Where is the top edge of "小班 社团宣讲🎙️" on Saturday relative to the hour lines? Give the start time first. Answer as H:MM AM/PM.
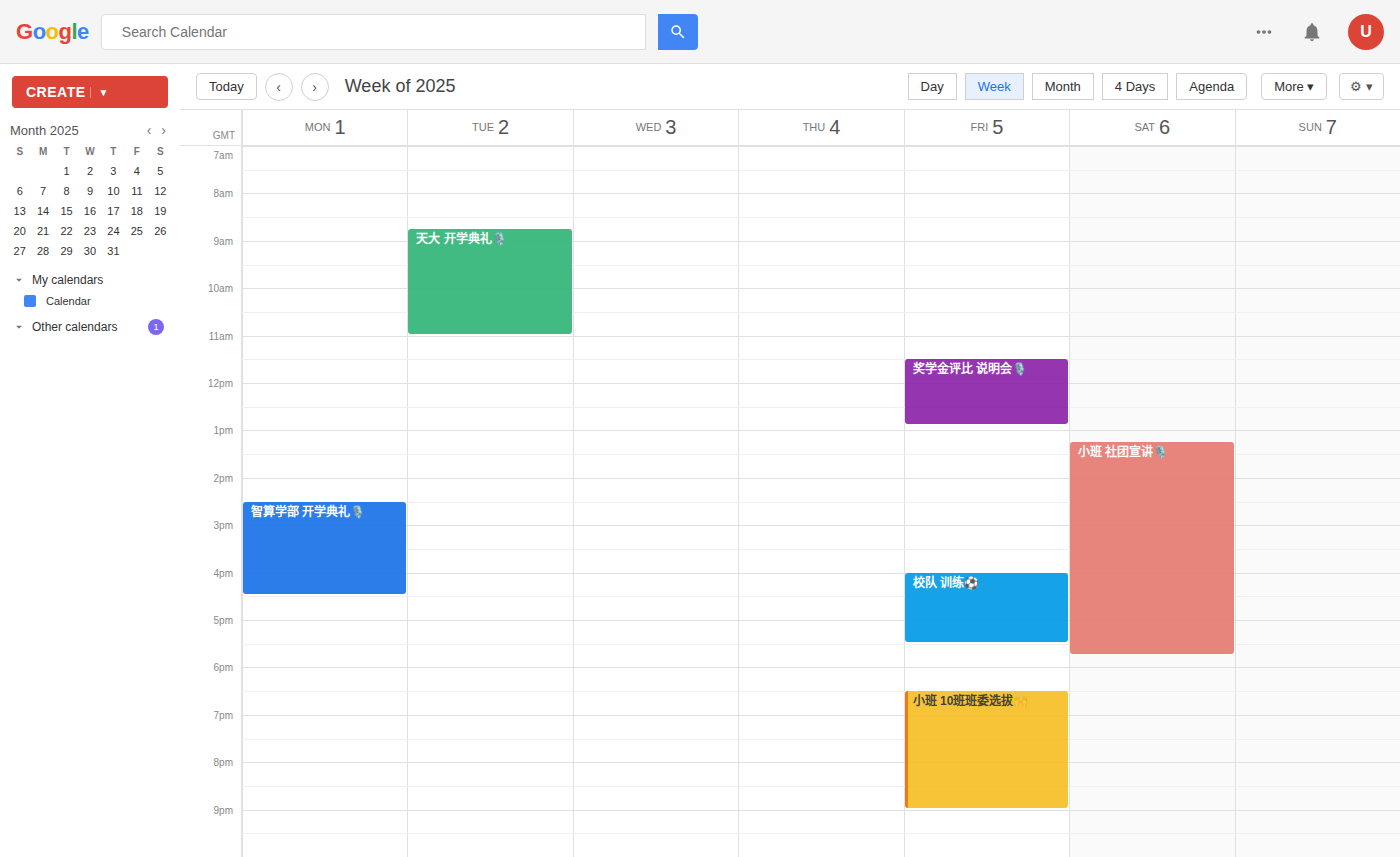
1:15 PM -- neither: a quarter of the way from the 1 PM line to the 2 PM line.